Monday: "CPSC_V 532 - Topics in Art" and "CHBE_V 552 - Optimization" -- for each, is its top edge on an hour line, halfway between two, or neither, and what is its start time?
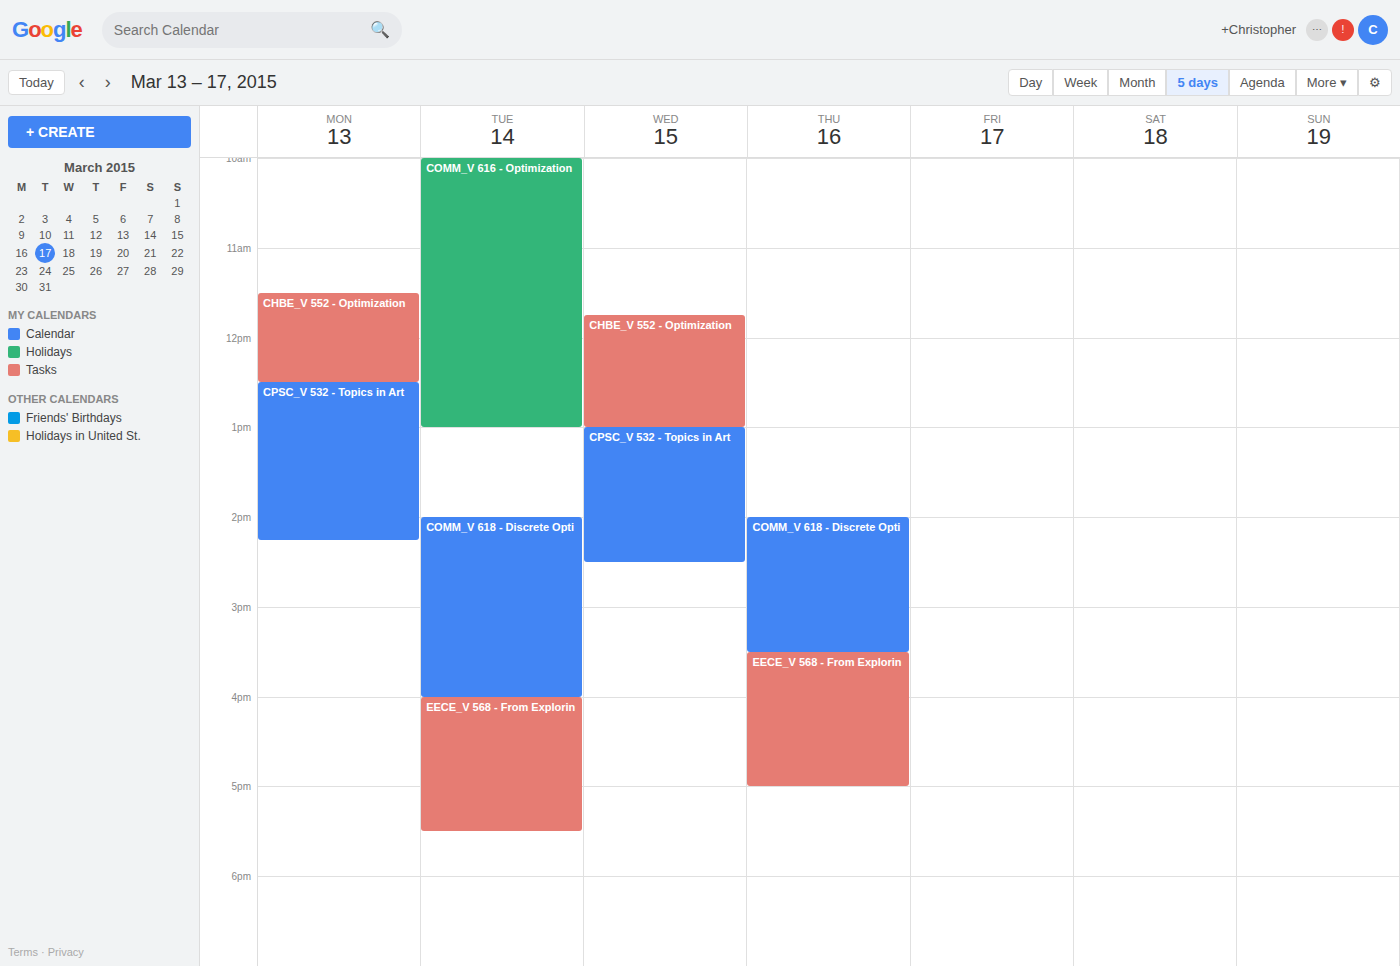
"CPSC_V 532 - Topics in Art": 12:30 PM, halfway between the 12 PM and 1 PM lines. "CHBE_V 552 - Optimization": 11:30 AM, halfway between the 11 AM and 12 PM lines.